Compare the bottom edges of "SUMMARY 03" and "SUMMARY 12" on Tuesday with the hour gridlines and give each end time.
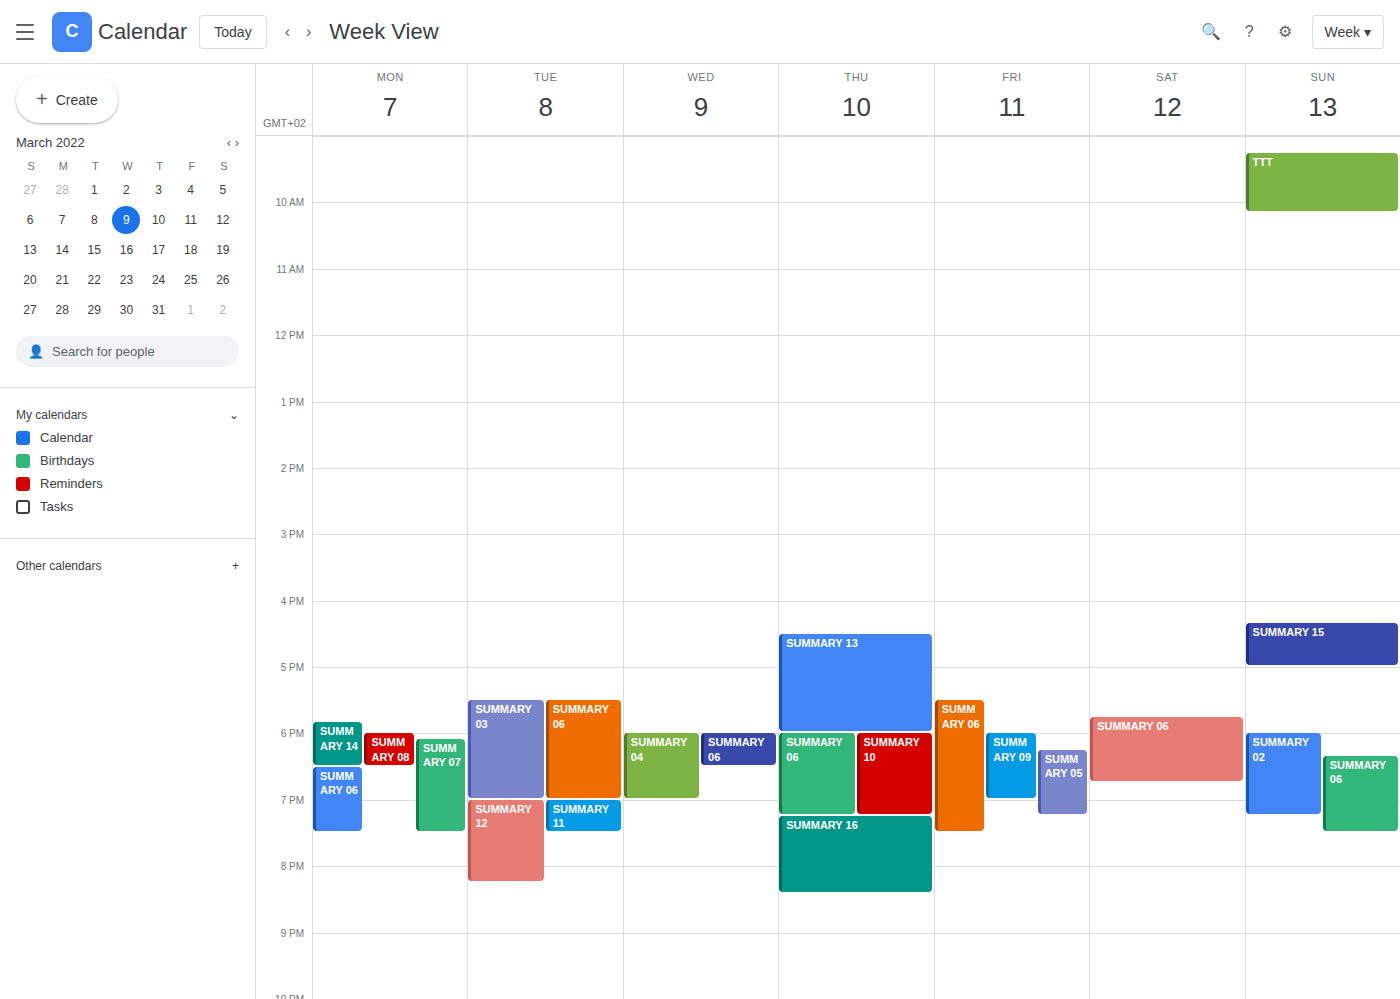
"SUMMARY 03": 7:00 PM, exactly on the 7 PM line. "SUMMARY 12": 8:15 PM, neither: a quarter of the way from the 8 PM line to the 9 PM line.